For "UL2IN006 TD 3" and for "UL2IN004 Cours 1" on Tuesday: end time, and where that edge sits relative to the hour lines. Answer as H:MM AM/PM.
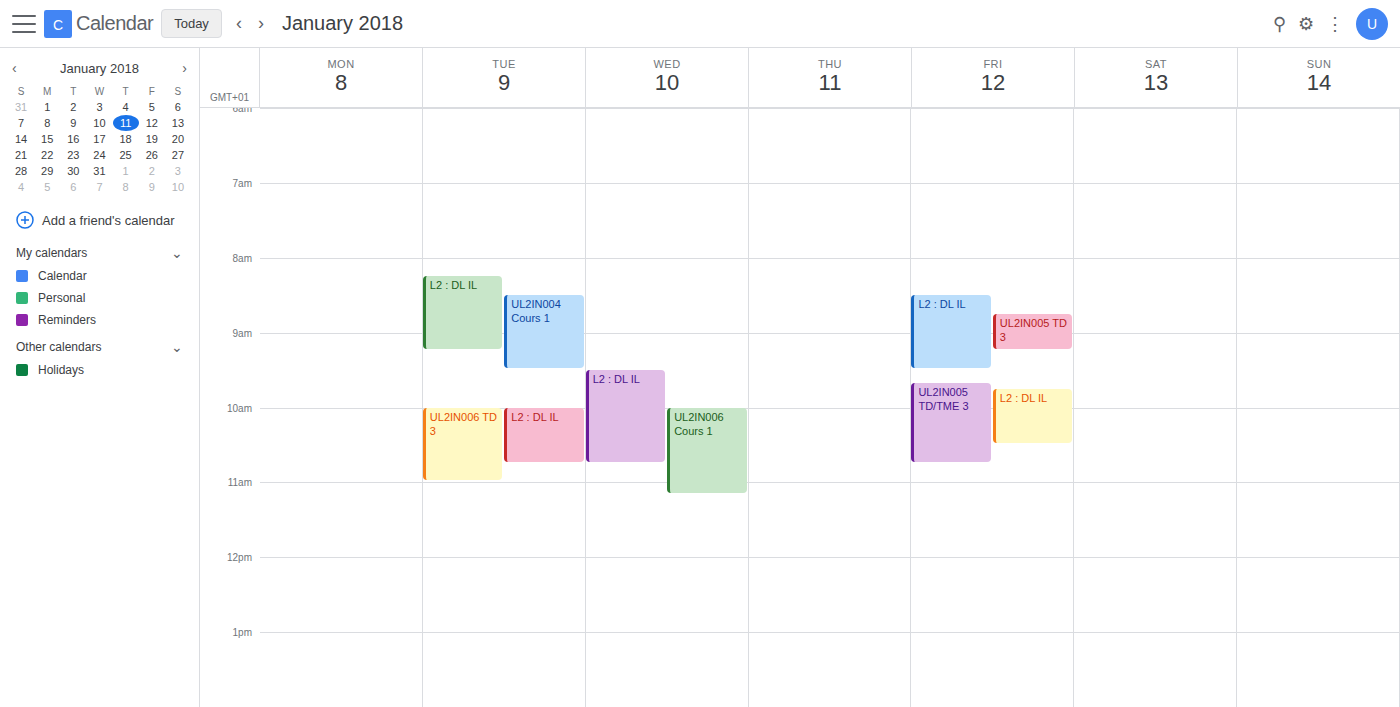
"UL2IN006 TD 3": 11:00 AM, exactly on the 11 AM line. "UL2IN004 Cours 1": 9:30 AM, halfway between the 9 AM and 10 AM lines.